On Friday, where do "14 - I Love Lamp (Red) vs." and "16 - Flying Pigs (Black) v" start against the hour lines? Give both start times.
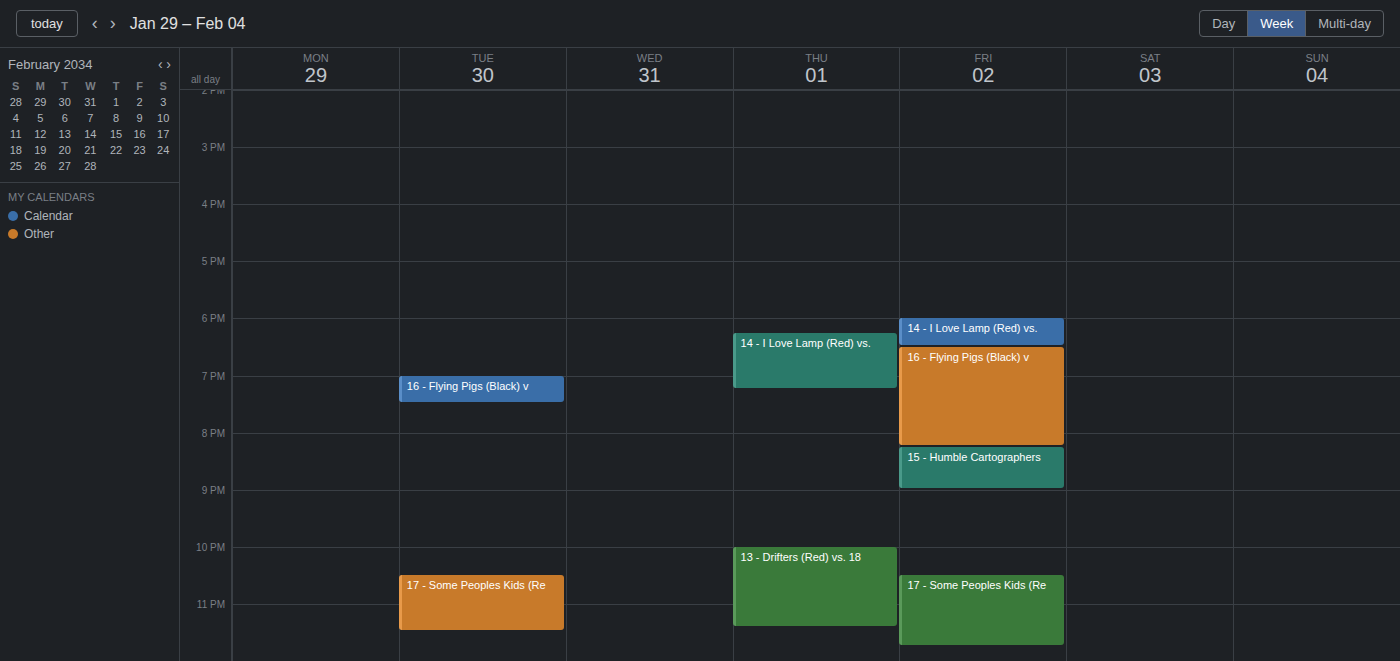
"14 - I Love Lamp (Red) vs.": 6:00 PM, exactly on the 6 PM line. "16 - Flying Pigs (Black) v": 6:30 PM, halfway between the 6 PM and 7 PM lines.